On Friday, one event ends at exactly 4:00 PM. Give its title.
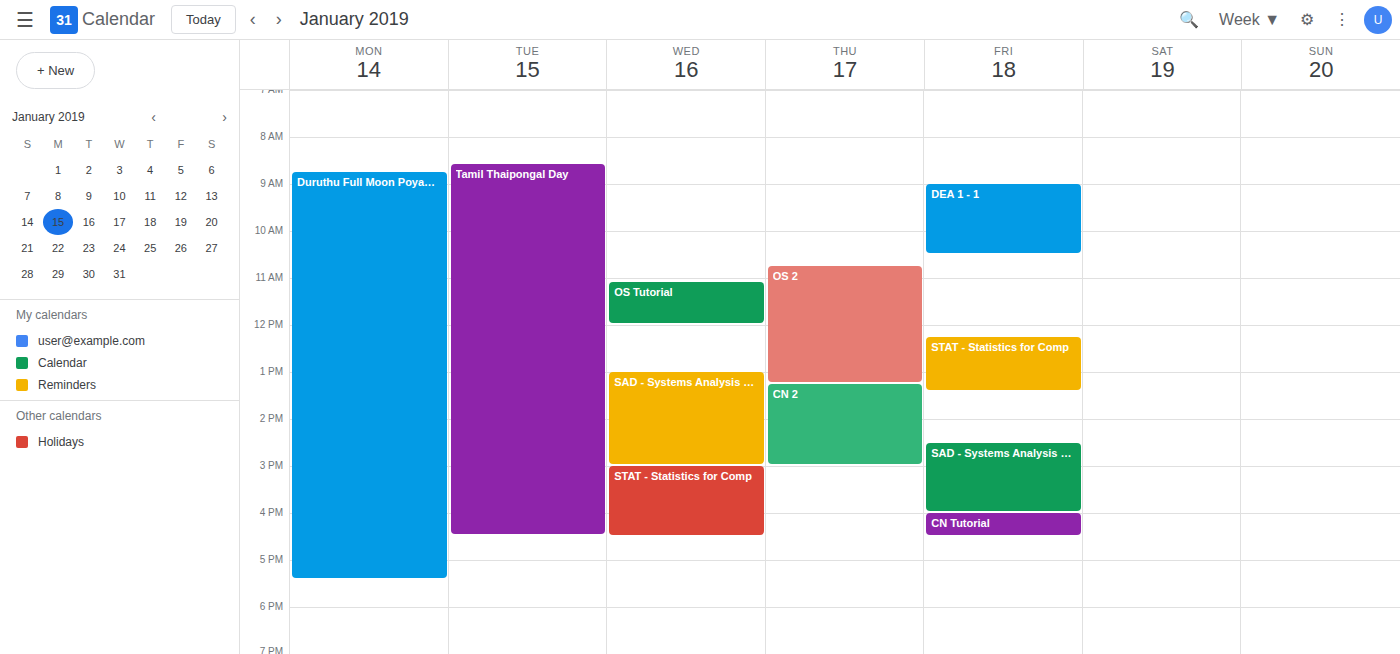
"SAD - Systems Analysis and"